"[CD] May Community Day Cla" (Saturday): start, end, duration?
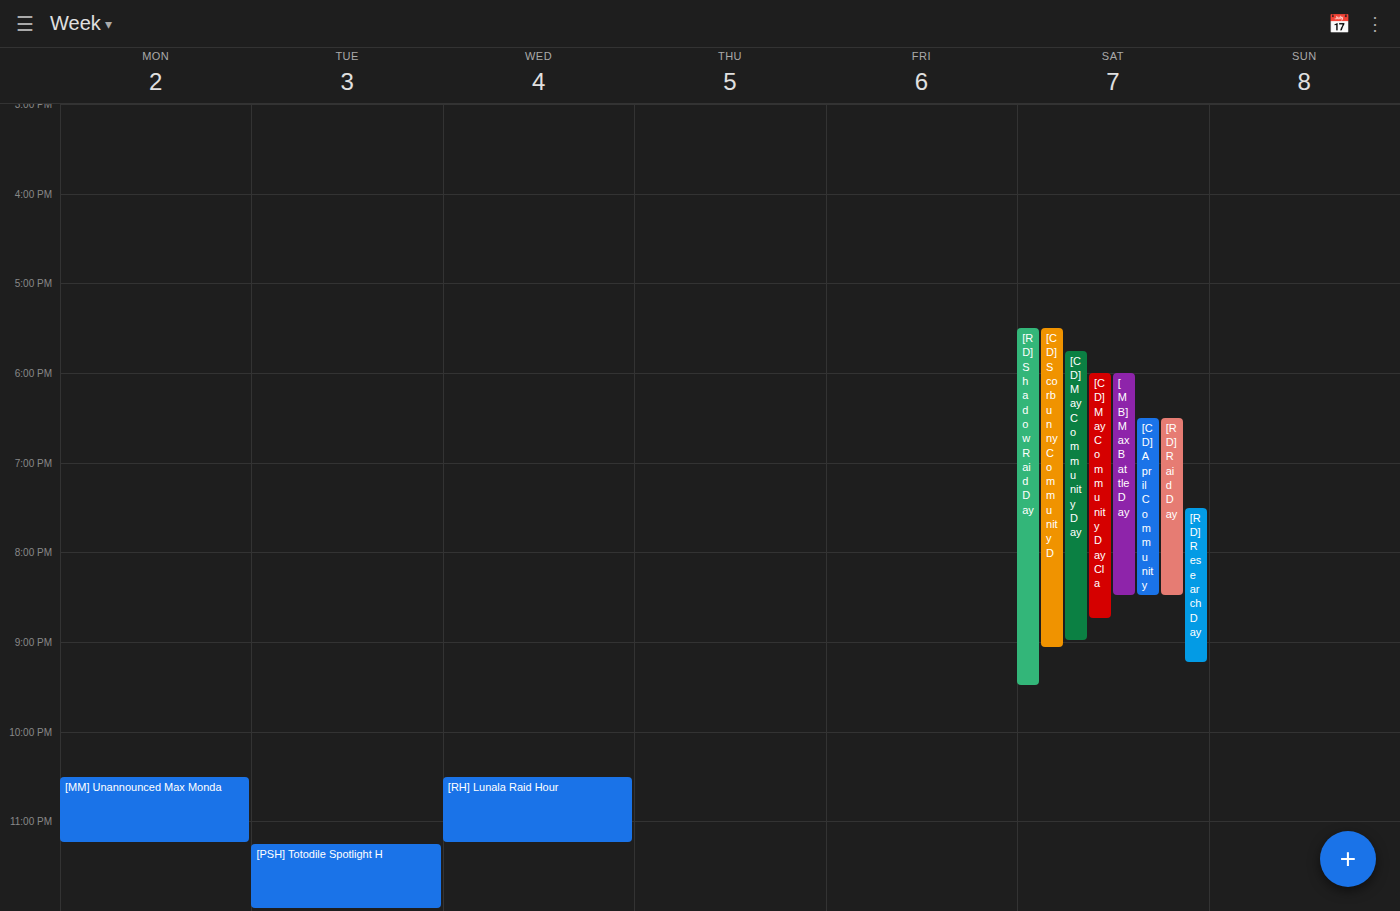
6:00 PM to 8:45 PM, 2 hours 45 minutes